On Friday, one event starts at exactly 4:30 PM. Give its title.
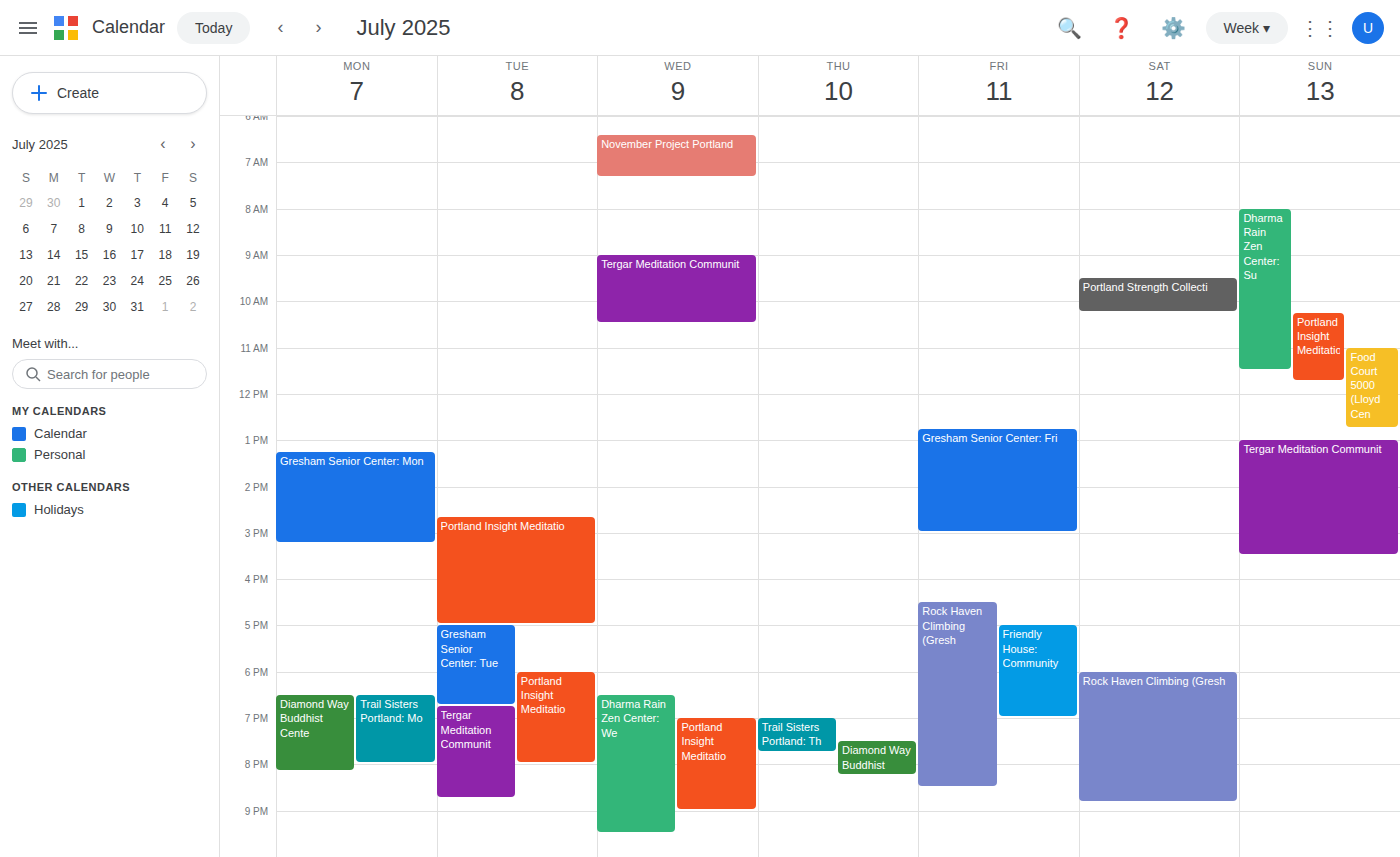
"Rock Haven Climbing (Gresh"